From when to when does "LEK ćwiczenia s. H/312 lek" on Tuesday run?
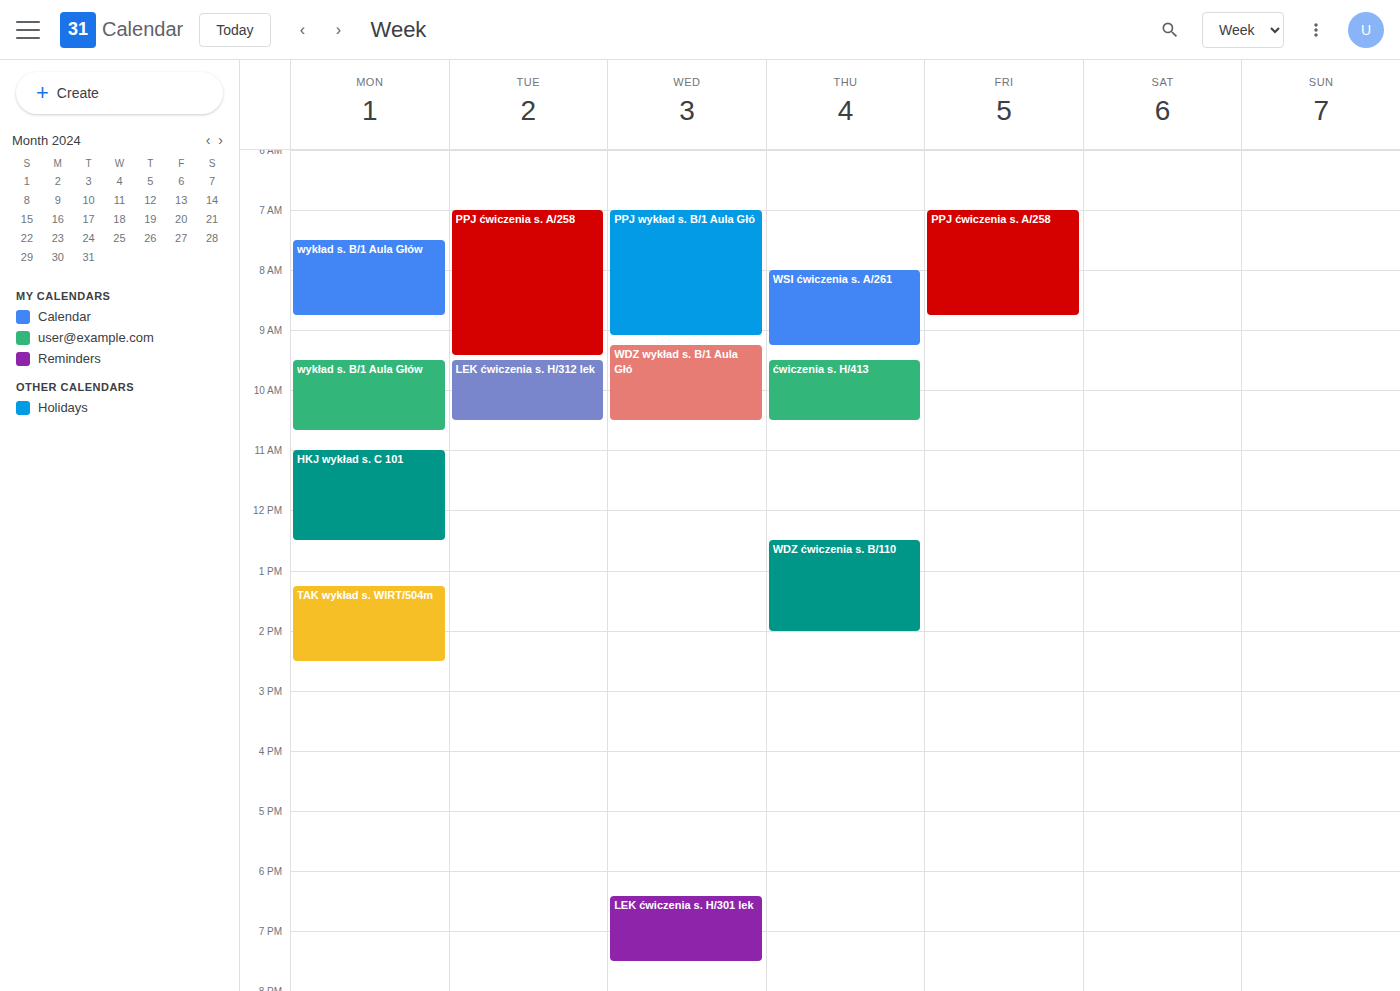
09:30 to 10:30